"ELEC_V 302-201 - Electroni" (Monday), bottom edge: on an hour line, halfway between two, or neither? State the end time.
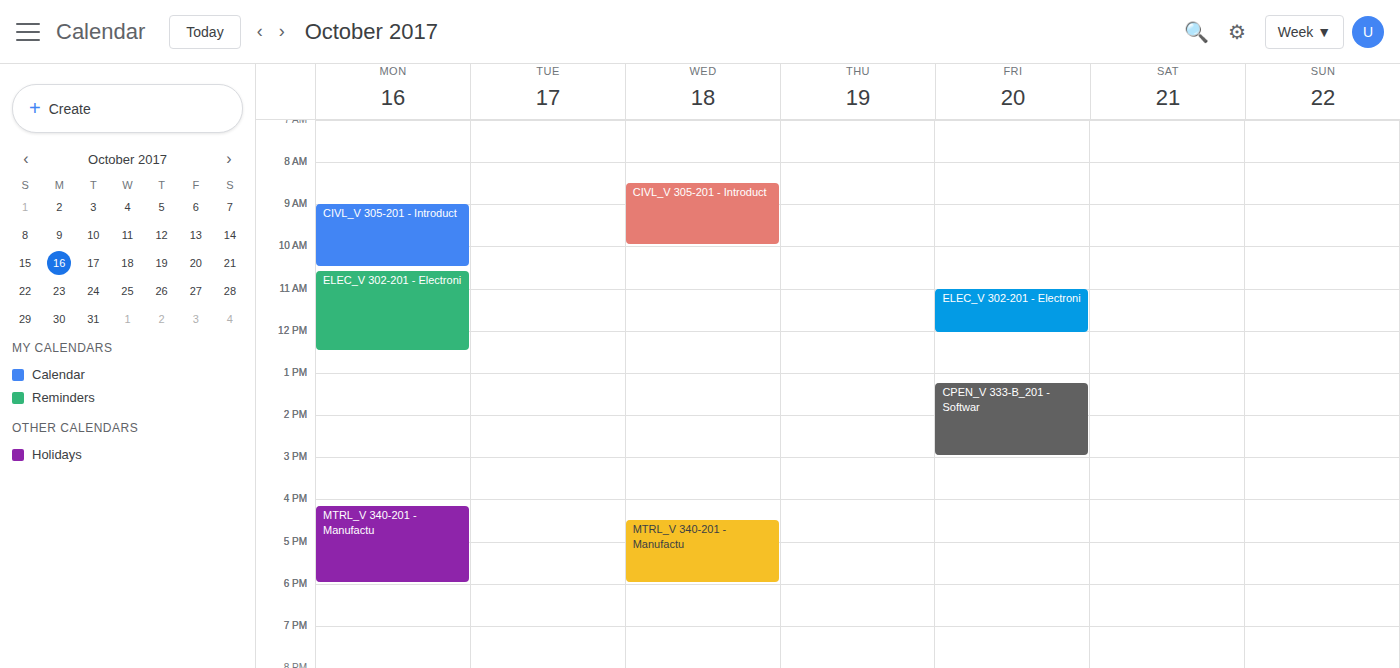
12:30 PM -- halfway between the 12 PM and 1 PM lines.